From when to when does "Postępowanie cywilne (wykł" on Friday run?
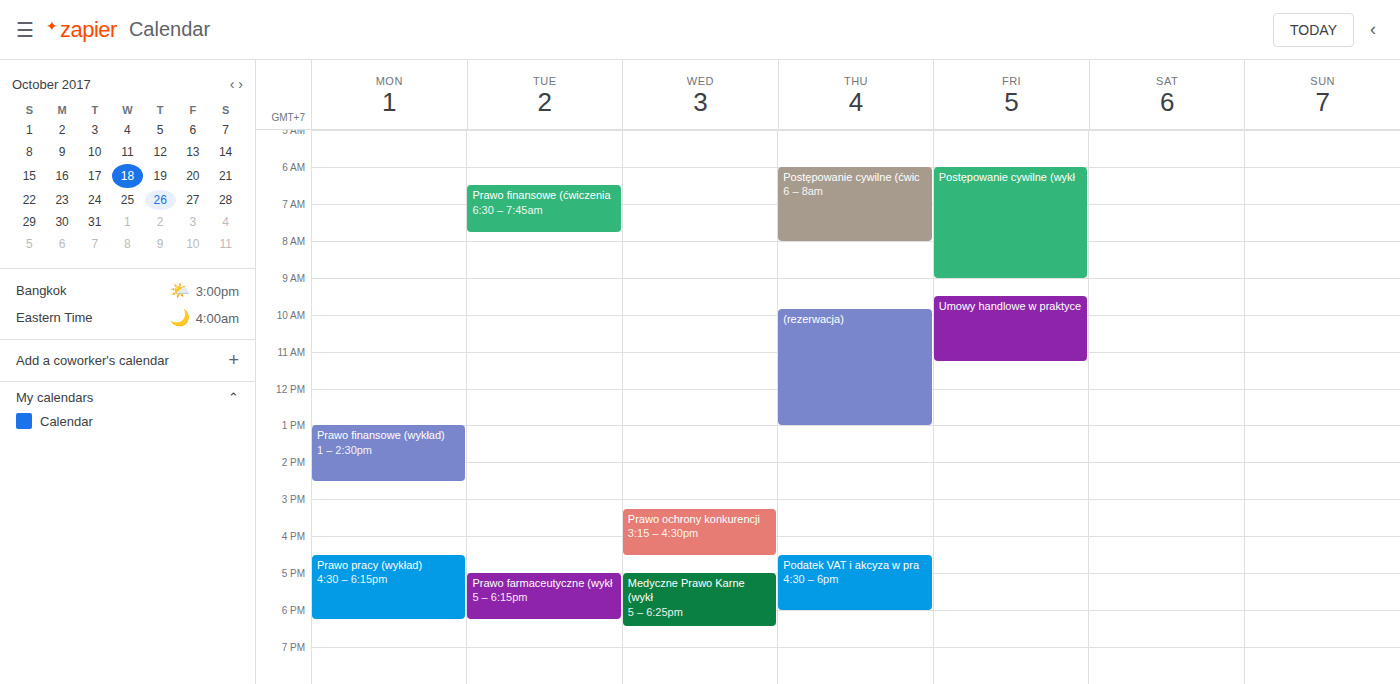
06:00 to 09:00